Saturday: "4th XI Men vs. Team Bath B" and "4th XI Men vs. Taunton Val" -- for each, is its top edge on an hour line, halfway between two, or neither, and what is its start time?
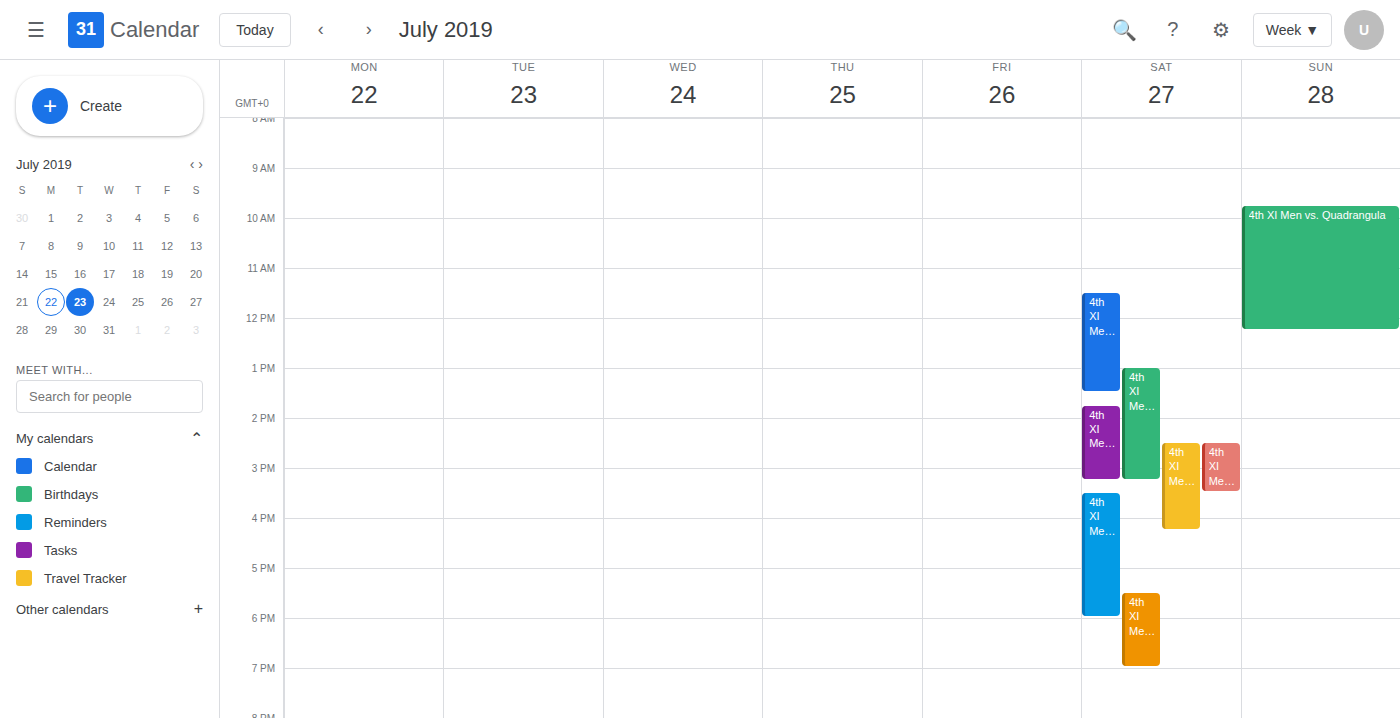
"4th XI Men vs. Team Bath B": 2:30 PM, halfway between the 2 PM and 3 PM lines. "4th XI Men vs. Taunton Val": 1:00 PM, exactly on the 1 PM line.